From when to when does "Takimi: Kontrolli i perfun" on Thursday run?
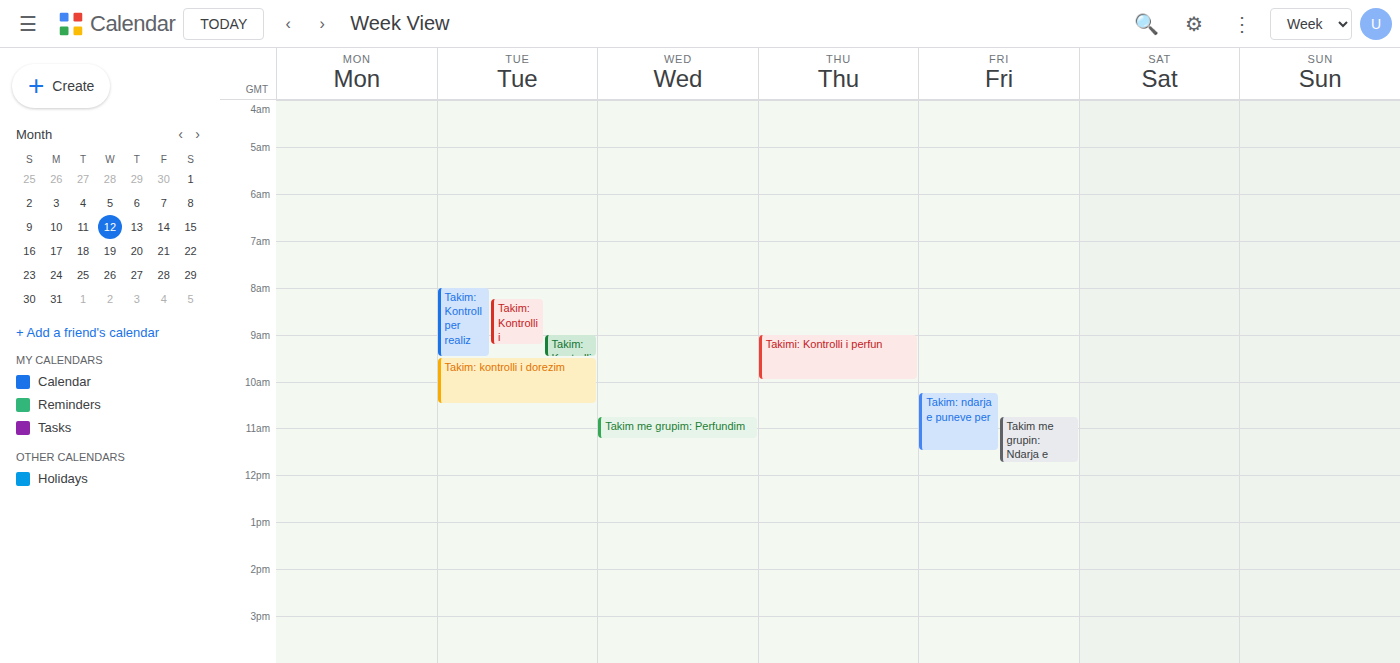
9:00 AM to 10:00 AM